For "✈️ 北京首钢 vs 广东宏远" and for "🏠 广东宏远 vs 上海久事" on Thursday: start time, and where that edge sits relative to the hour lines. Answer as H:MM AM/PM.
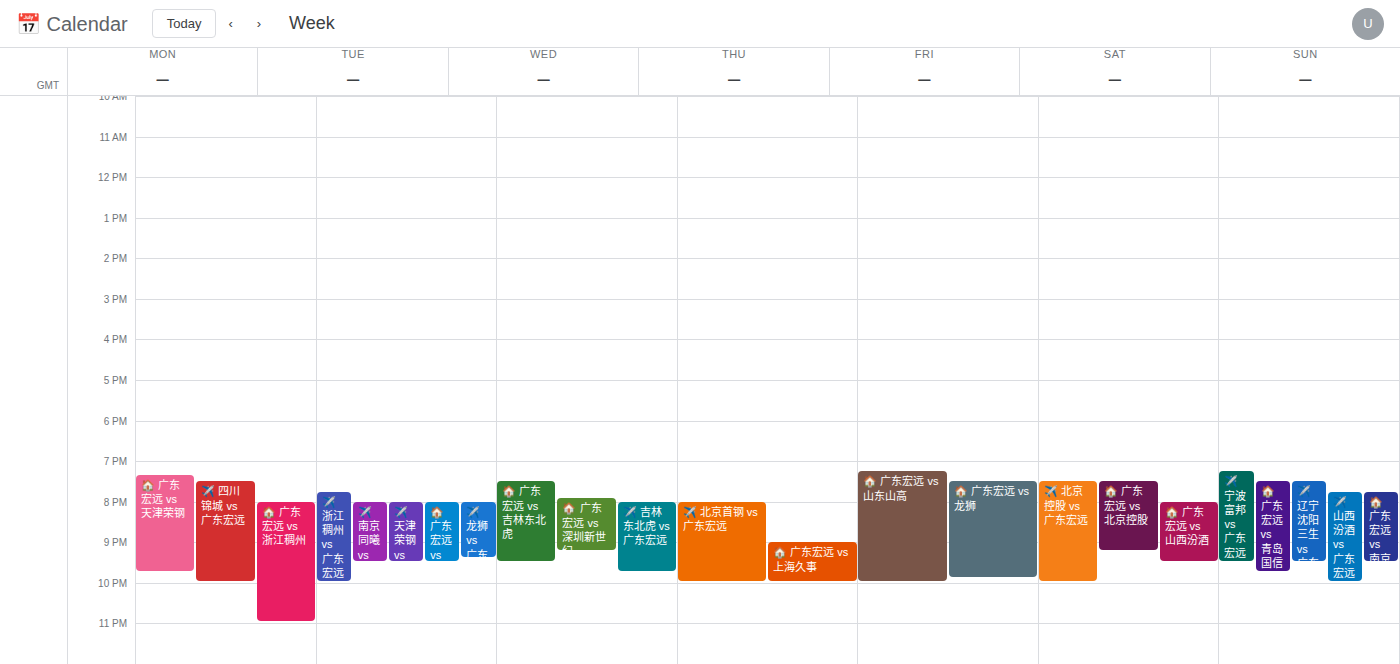
"✈️ 北京首钢 vs 广东宏远": 8:00 PM, exactly on the 8 PM line. "🏠 广东宏远 vs 上海久事": 9:00 PM, exactly on the 9 PM line.